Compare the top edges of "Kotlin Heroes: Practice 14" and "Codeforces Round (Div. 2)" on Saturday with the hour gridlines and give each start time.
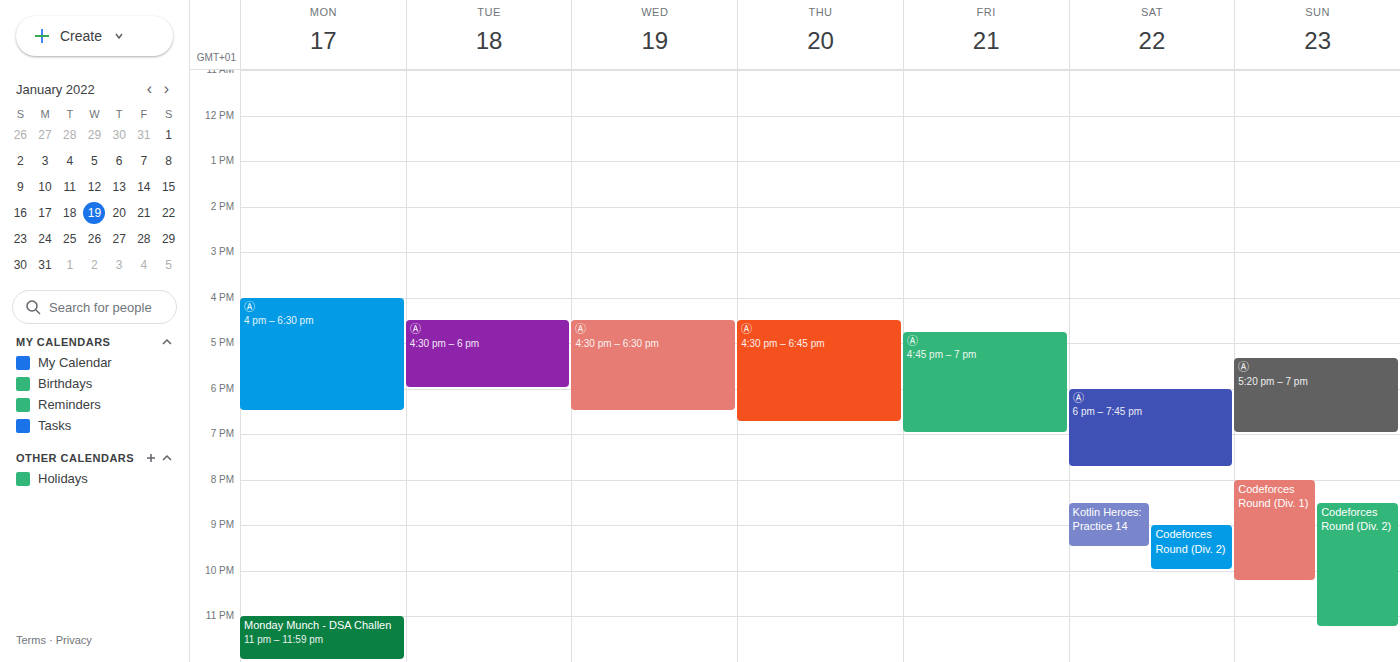
"Kotlin Heroes: Practice 14": 8:30 PM, halfway between the 8 PM and 9 PM lines. "Codeforces Round (Div. 2)": 9:00 PM, exactly on the 9 PM line.